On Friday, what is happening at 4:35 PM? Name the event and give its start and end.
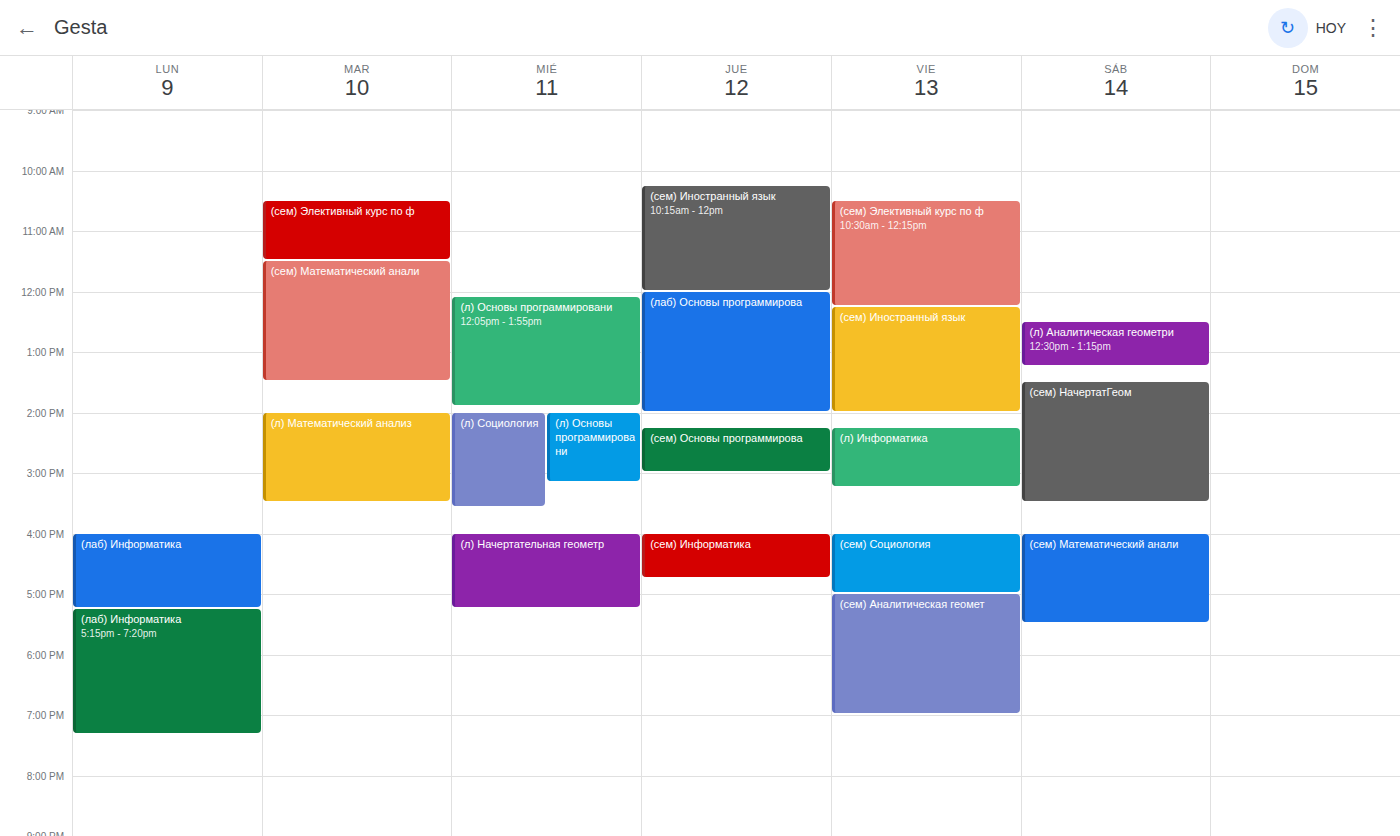
"(сем) Социология", 4:00 PM to 5:00 PM